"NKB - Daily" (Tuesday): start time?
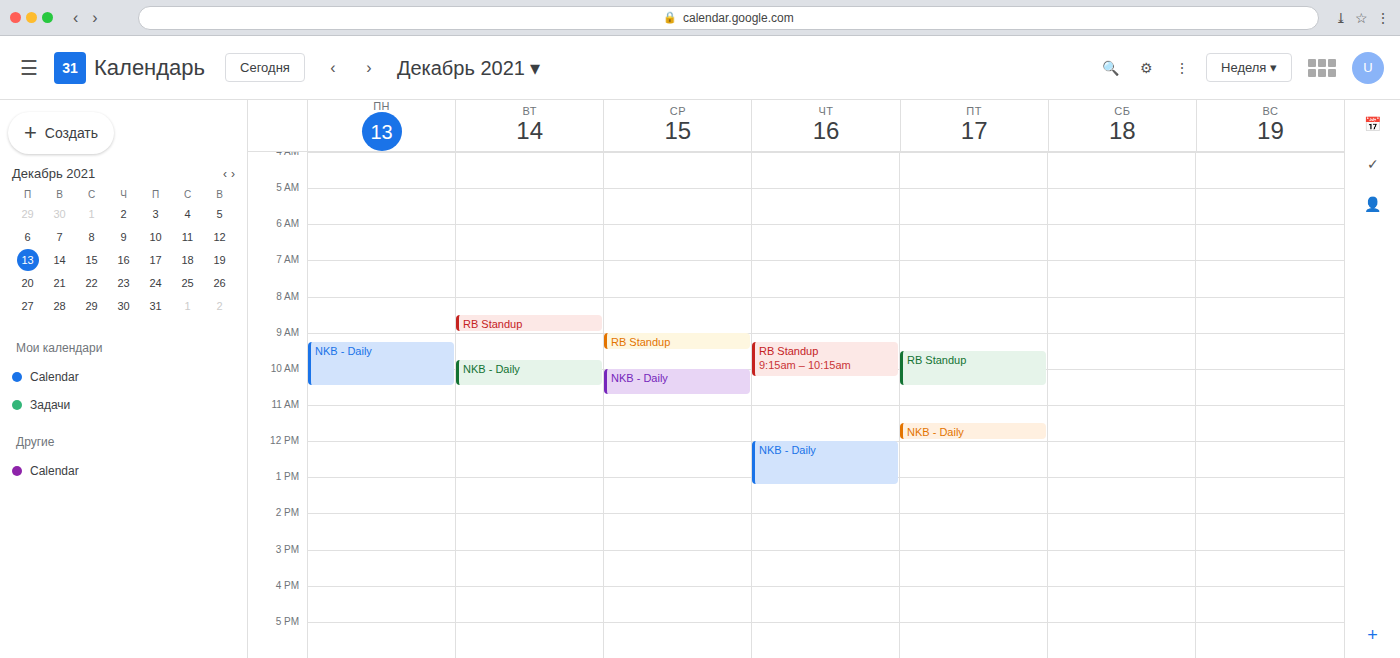
9:45 AM